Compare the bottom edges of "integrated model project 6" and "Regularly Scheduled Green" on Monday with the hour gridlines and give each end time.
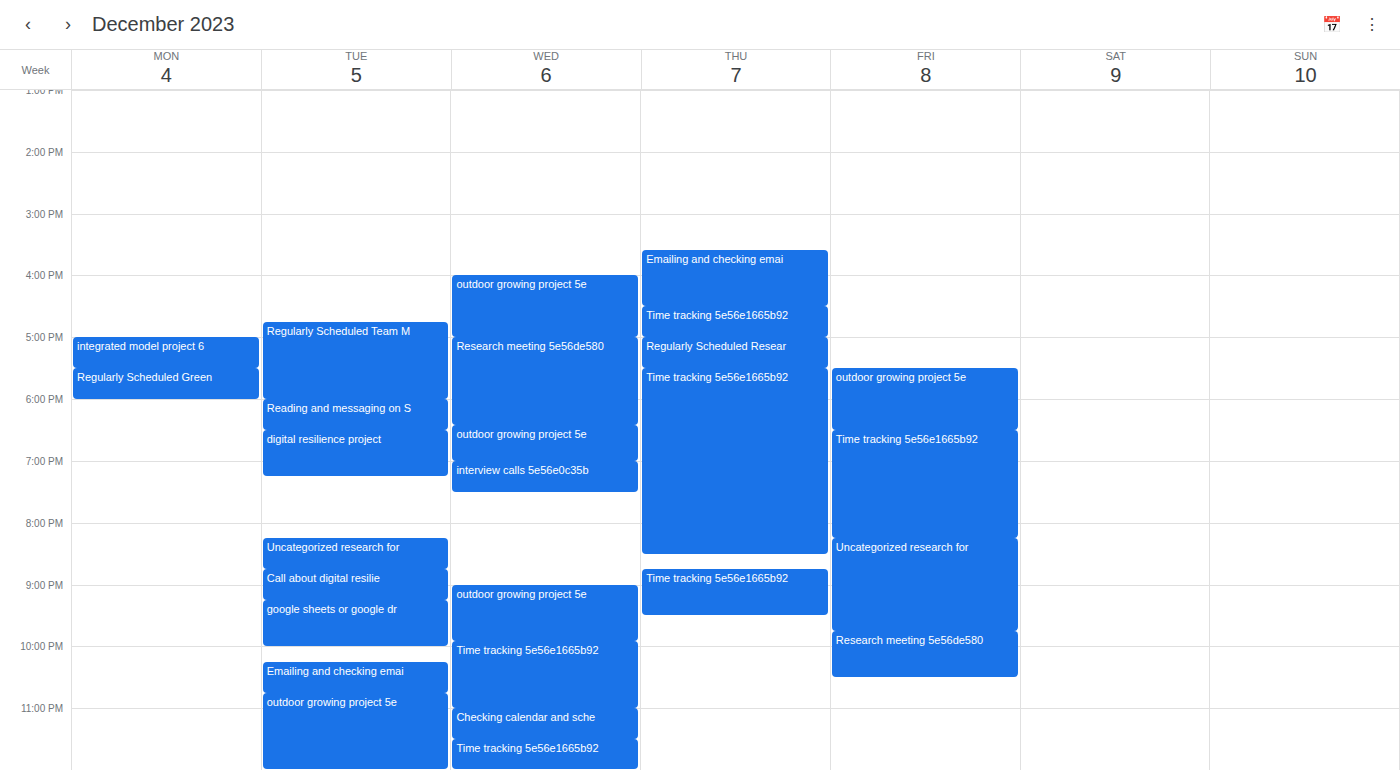
"integrated model project 6": 5:30 PM, halfway between the 5 PM and 6 PM lines. "Regularly Scheduled Green": 6:00 PM, exactly on the 6 PM line.